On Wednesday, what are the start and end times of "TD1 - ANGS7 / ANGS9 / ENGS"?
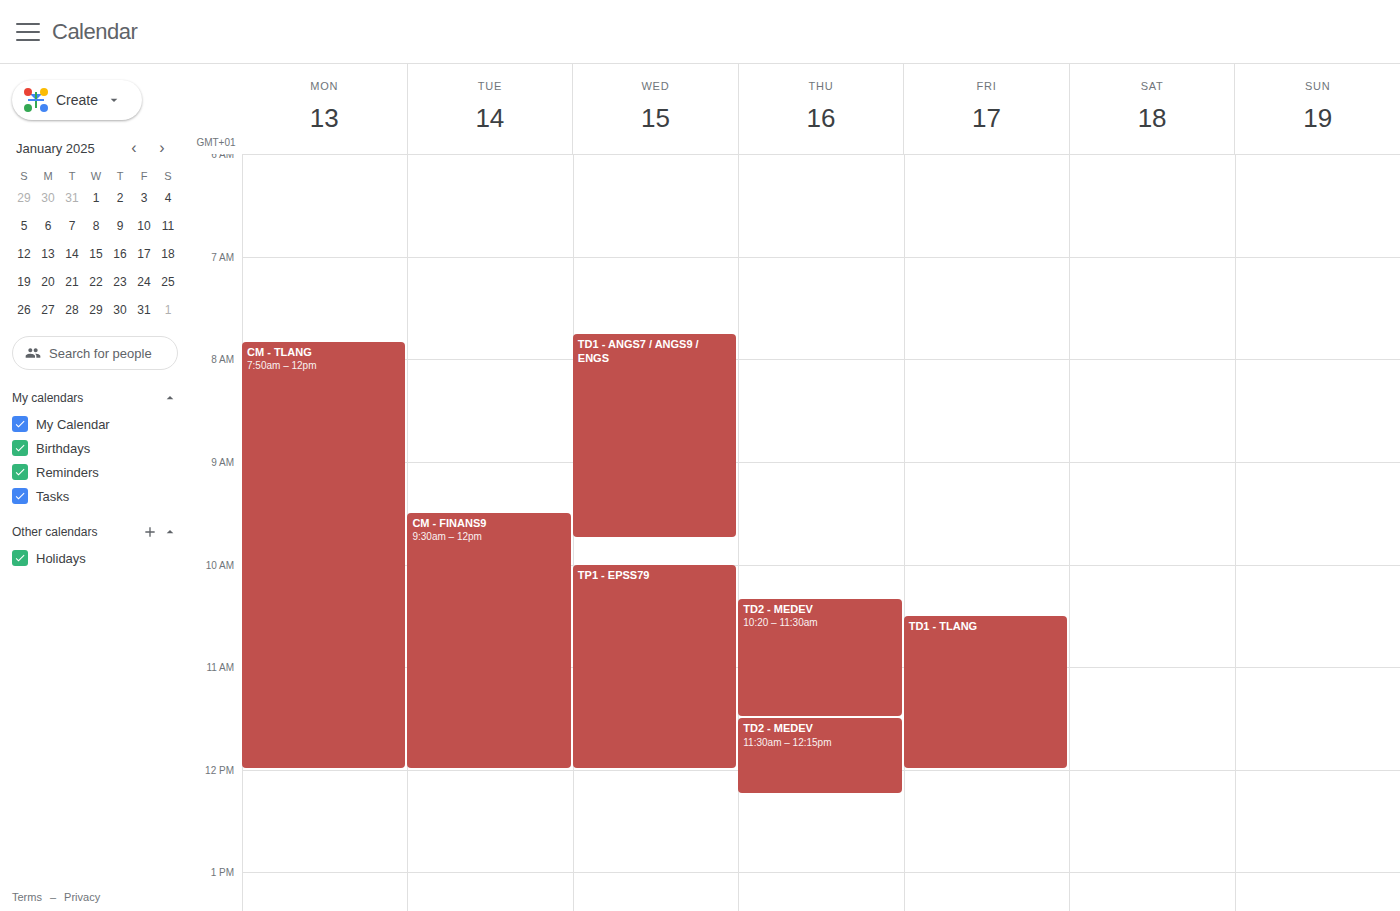
7:45 AM to 9:45 AM